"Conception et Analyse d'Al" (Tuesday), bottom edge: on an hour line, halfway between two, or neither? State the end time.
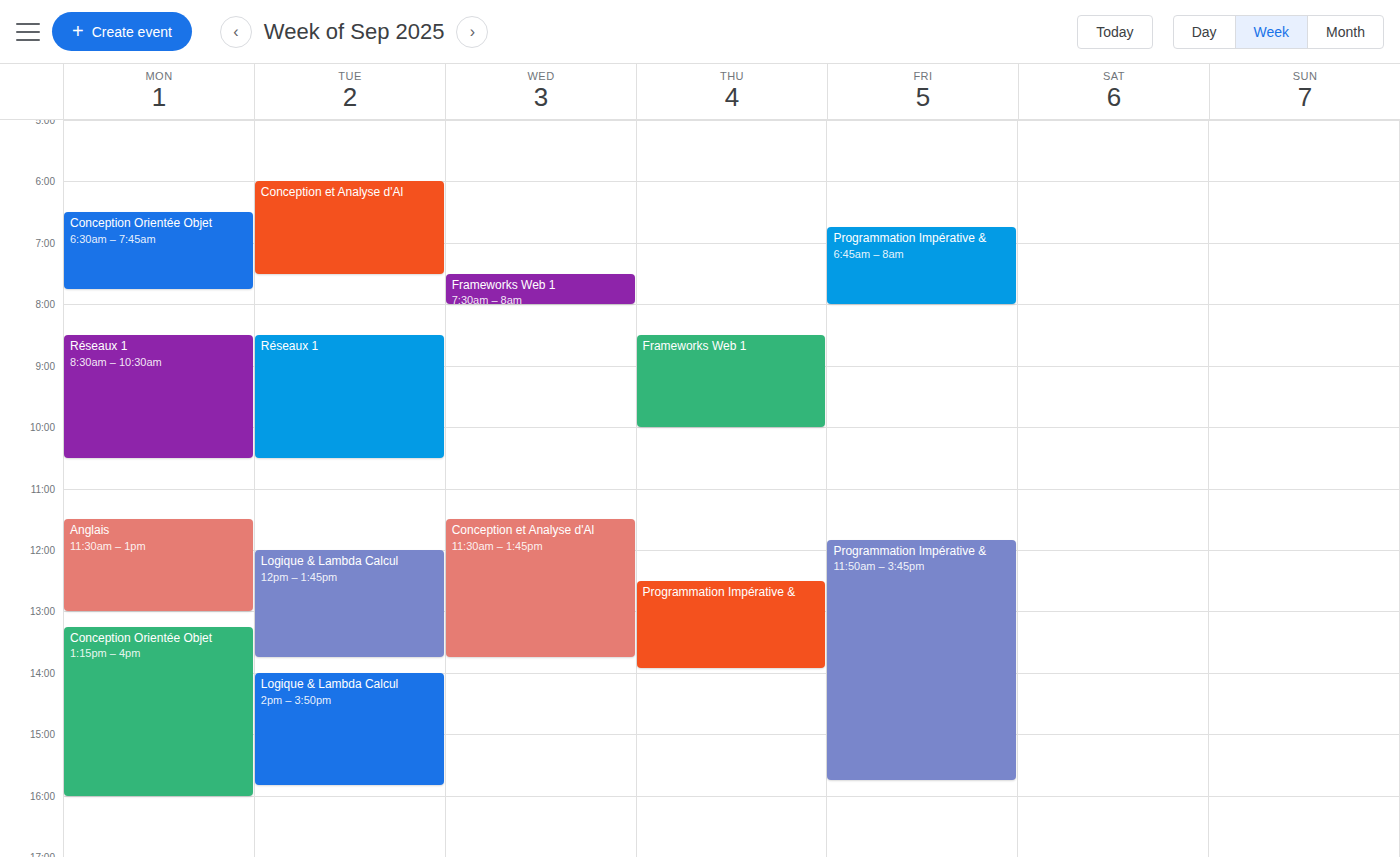
7:30 AM -- halfway between the 7 AM and 8 AM lines.